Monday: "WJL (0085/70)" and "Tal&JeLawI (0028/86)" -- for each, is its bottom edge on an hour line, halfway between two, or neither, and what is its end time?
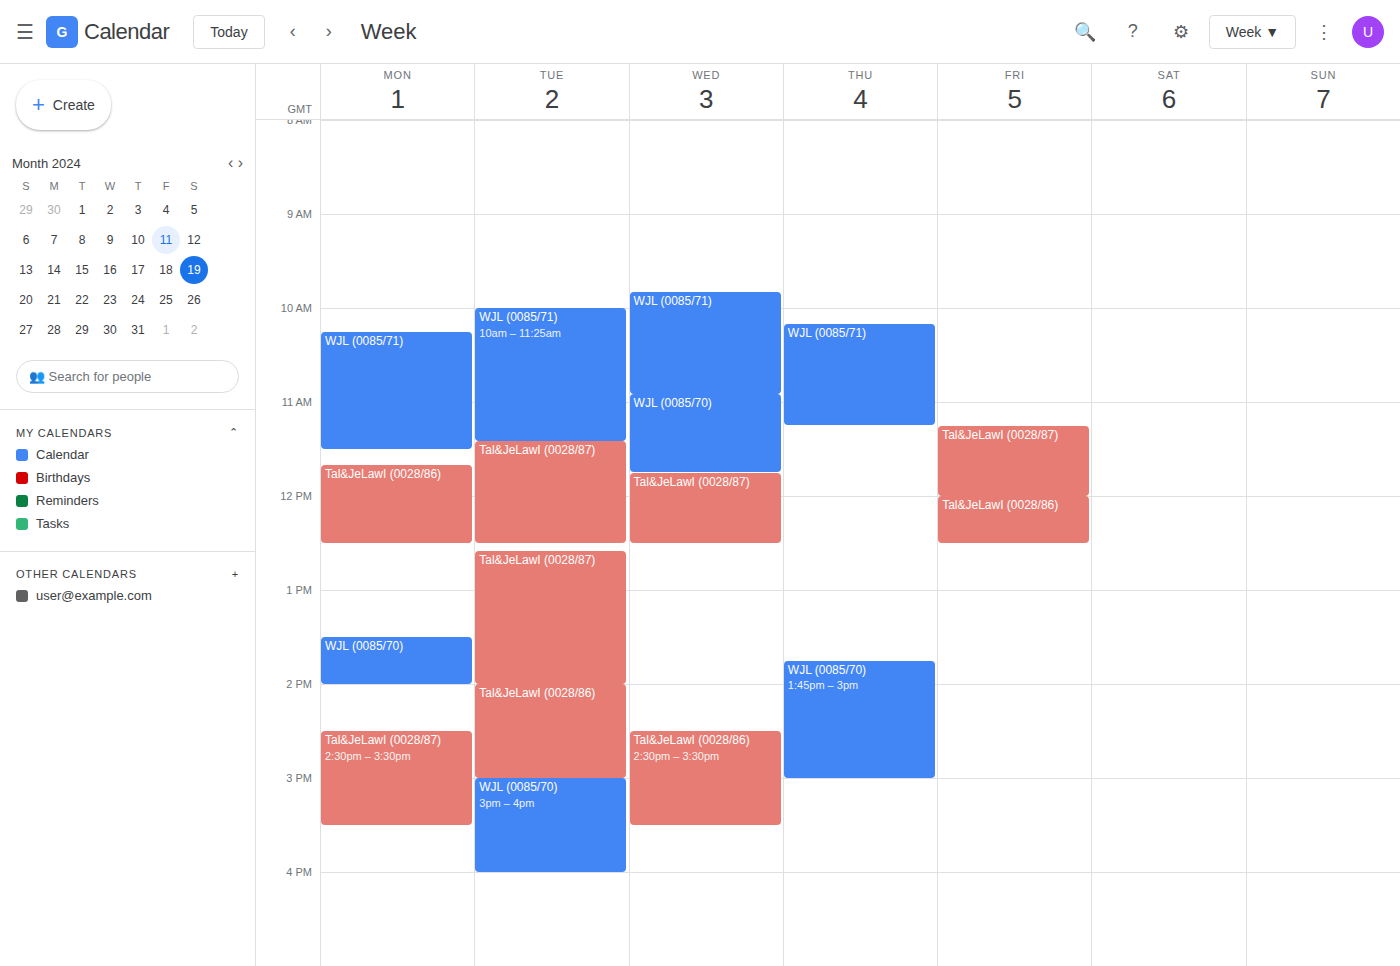
"WJL (0085/70)": 2:00 PM, exactly on the 2 PM line. "Tal&JeLawI (0028/86)": 12:30 PM, halfway between the 12 PM and 1 PM lines.